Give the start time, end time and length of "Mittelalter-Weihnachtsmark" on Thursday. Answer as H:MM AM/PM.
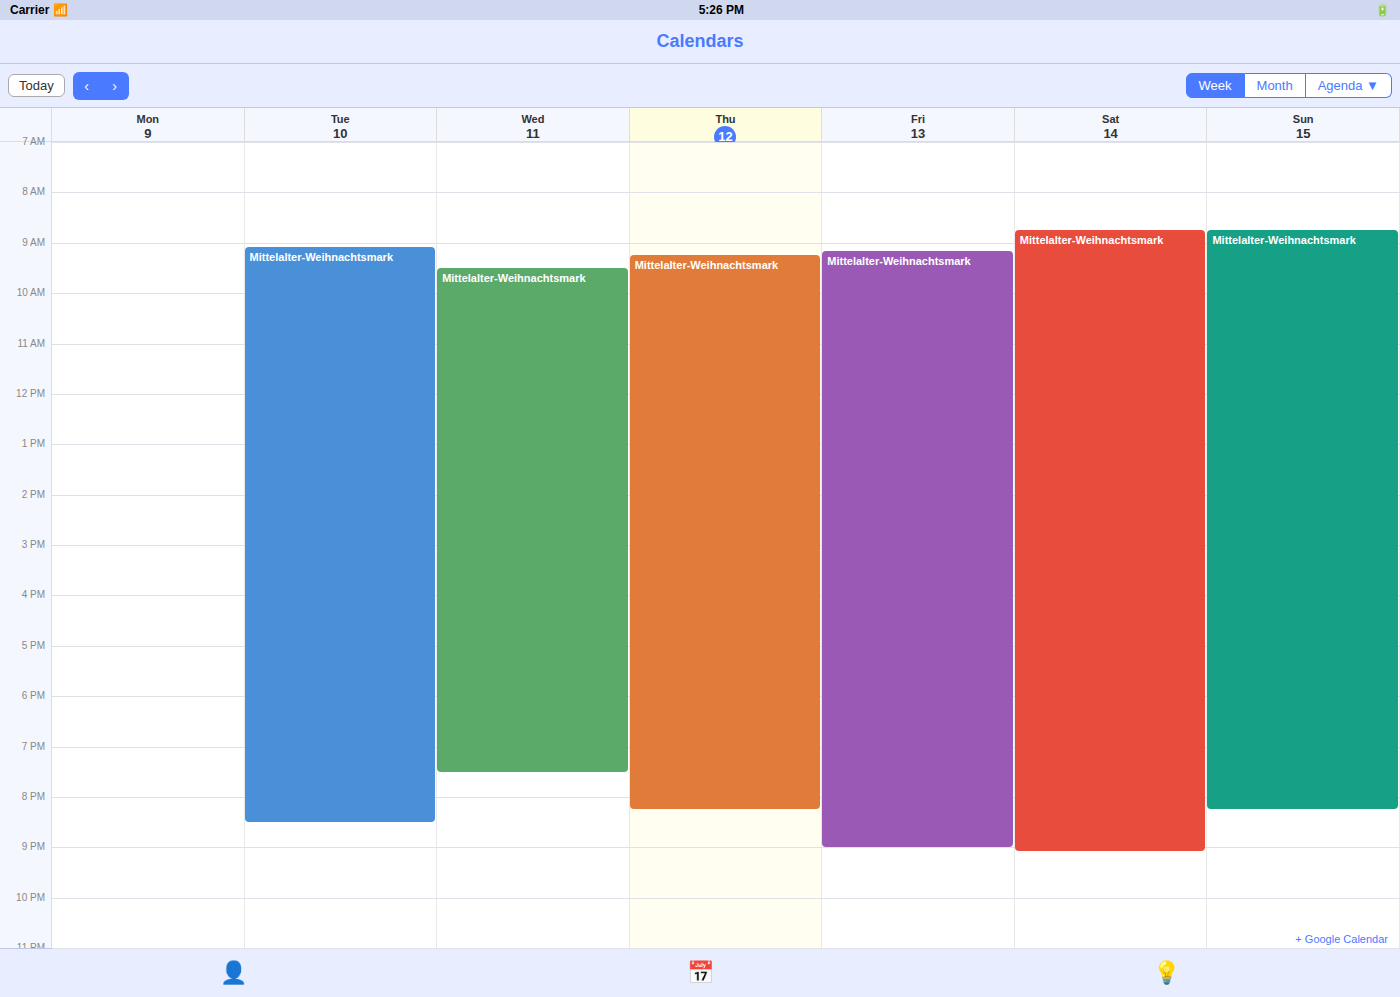
9:15 AM to 8:15 PM, 11 hours